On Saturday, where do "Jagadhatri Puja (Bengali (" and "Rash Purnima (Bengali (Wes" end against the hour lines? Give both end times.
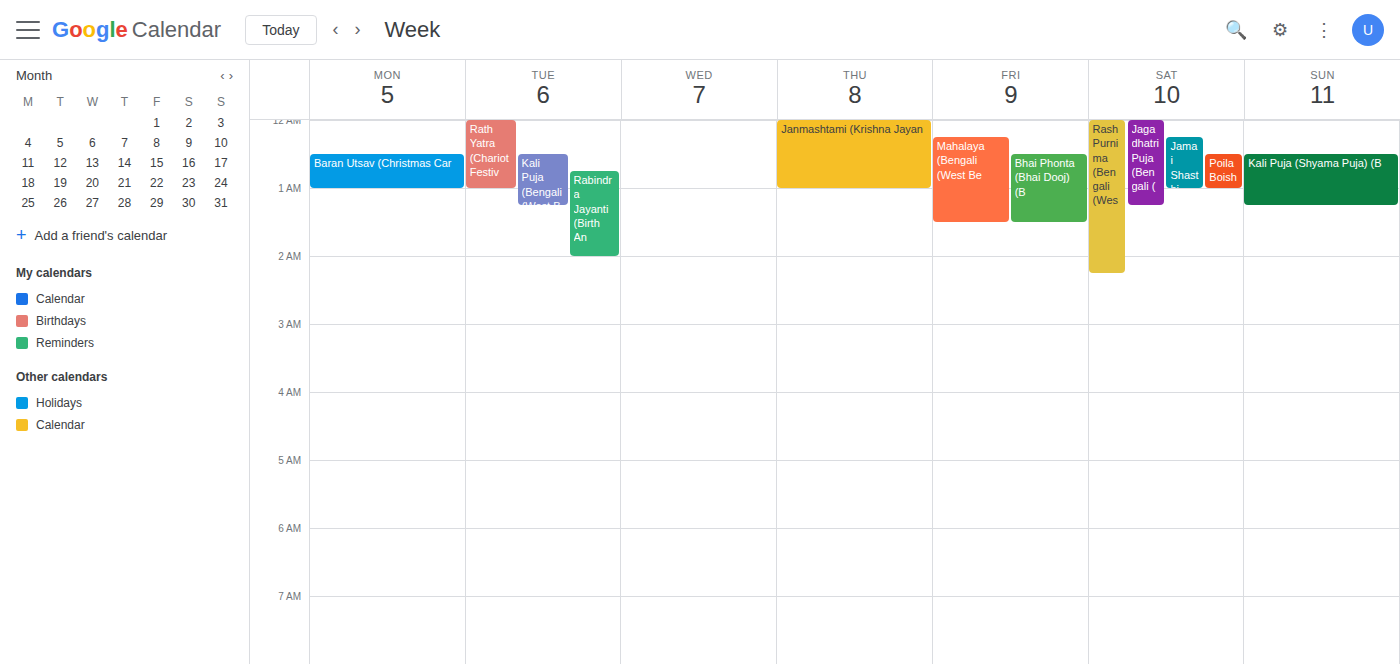
"Jagadhatri Puja (Bengali (": 1:15 AM, neither: a quarter of the way from the 1 AM line to the 2 AM line. "Rash Purnima (Bengali (Wes": 2:15 AM, neither: a quarter of the way from the 2 AM line to the 3 AM line.